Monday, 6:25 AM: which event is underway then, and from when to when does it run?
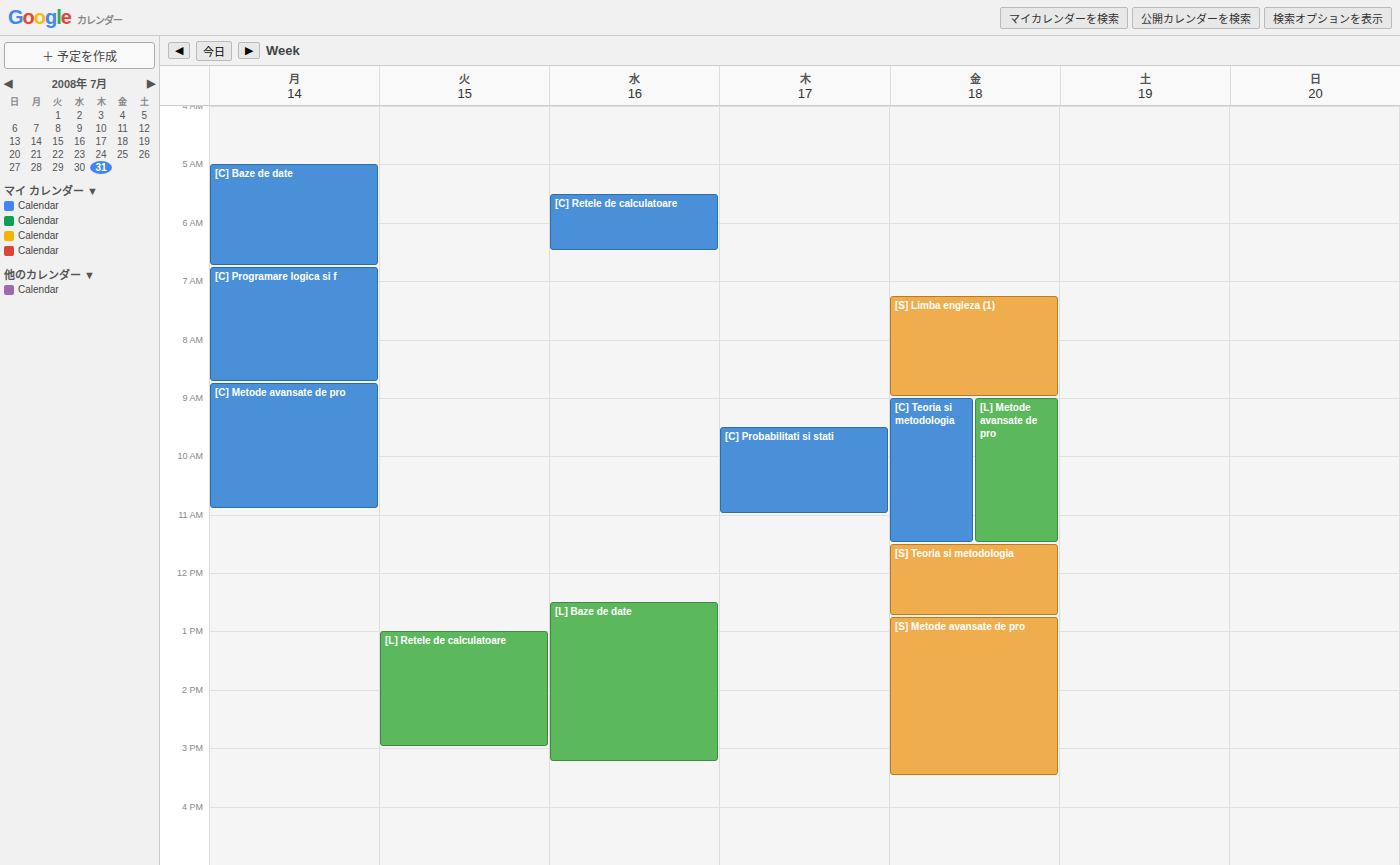
"[C] Baze de date", 5:00 AM to 6:45 AM